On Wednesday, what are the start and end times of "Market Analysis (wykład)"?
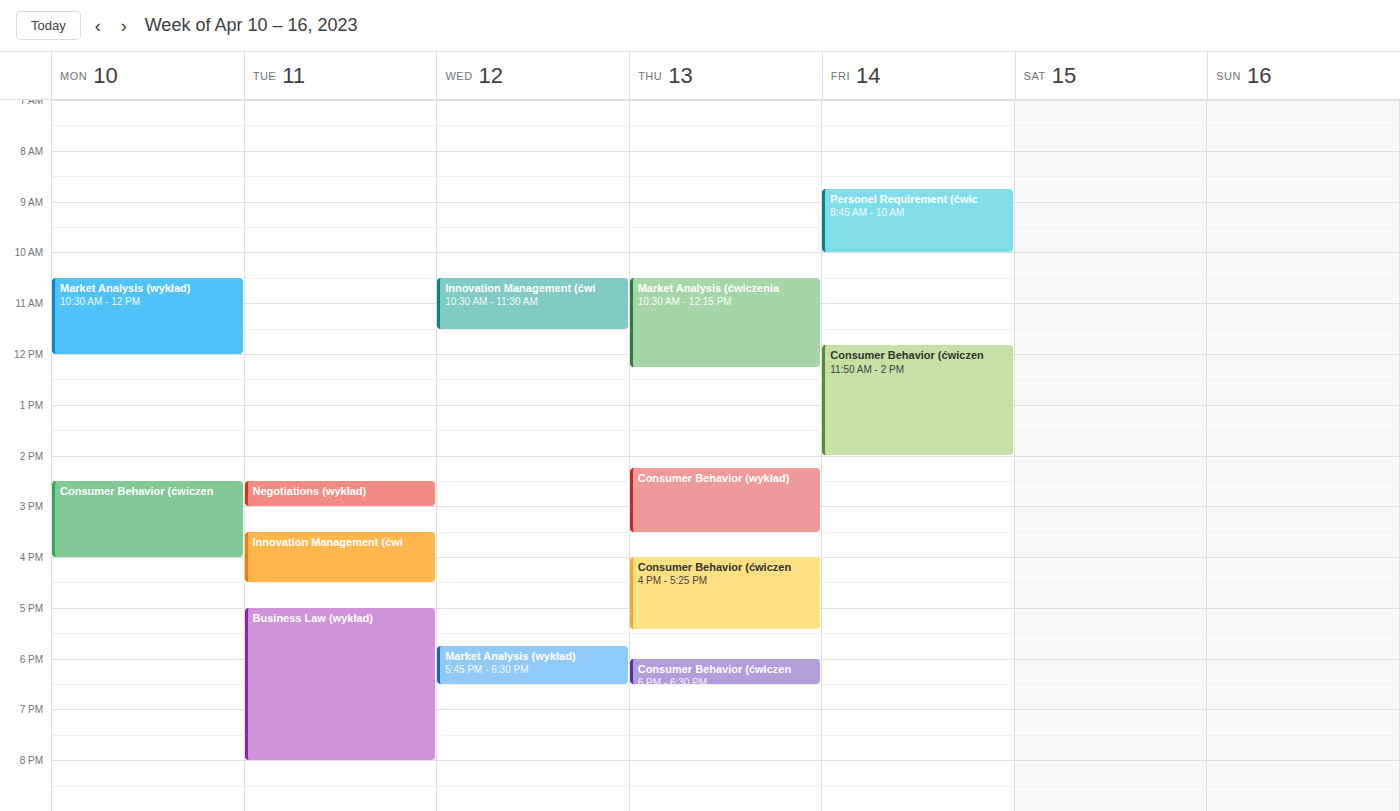
5:45 PM to 6:30 PM